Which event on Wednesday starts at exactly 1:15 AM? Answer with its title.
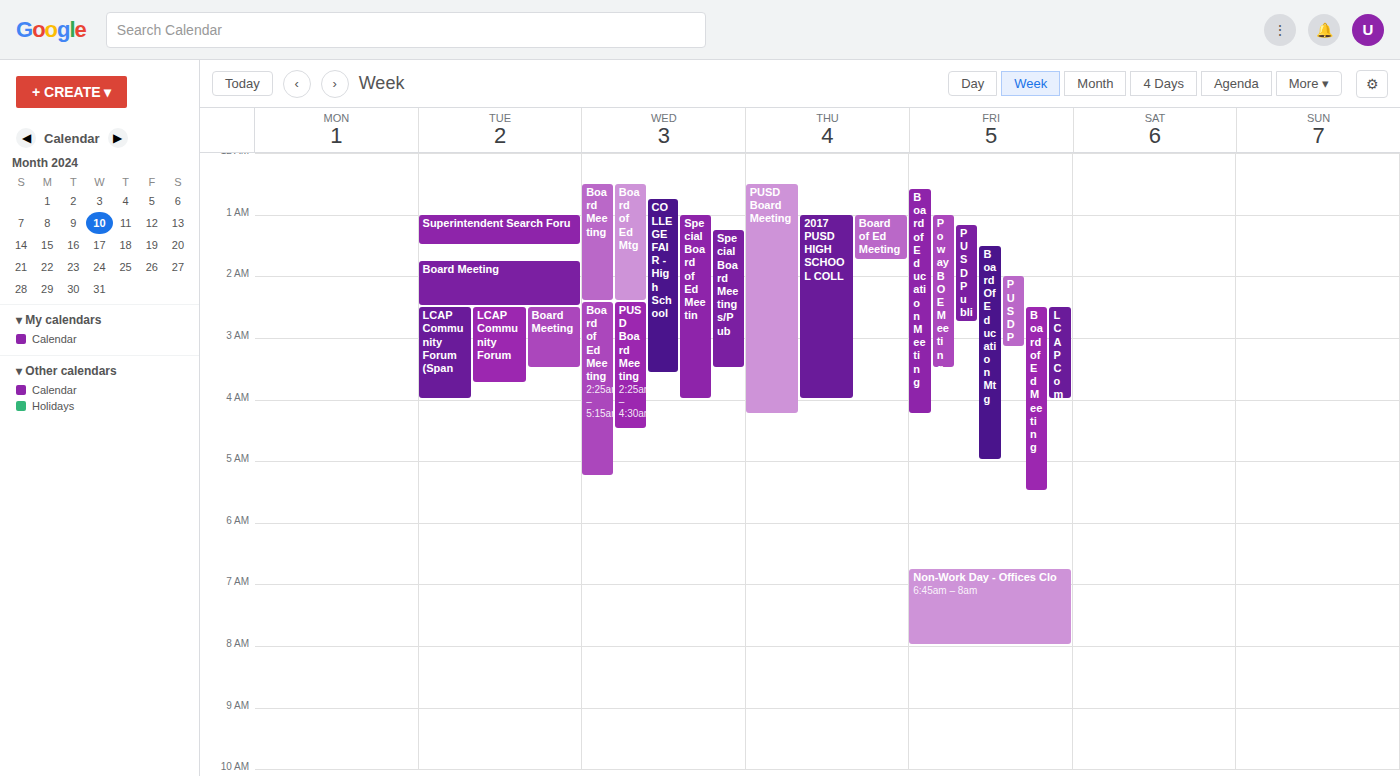
"Special Board Meetings/Pub"